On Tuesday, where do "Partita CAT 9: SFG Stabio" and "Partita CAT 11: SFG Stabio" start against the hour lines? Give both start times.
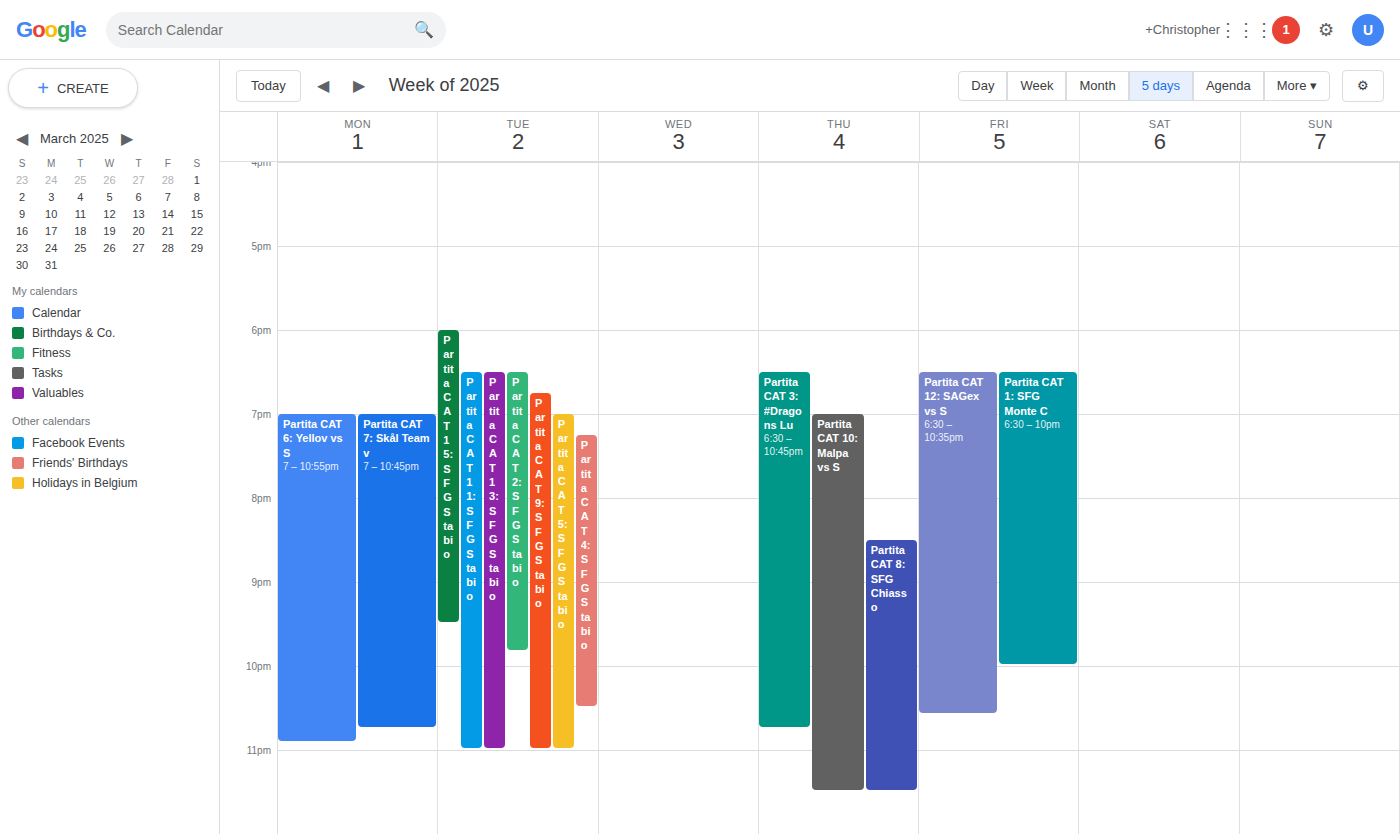
"Partita CAT 9: SFG Stabio": 6:45 PM, neither: three quarters of the way from the 6 PM line to the 7 PM line. "Partita CAT 11: SFG Stabio": 6:30 PM, halfway between the 6 PM and 7 PM lines.